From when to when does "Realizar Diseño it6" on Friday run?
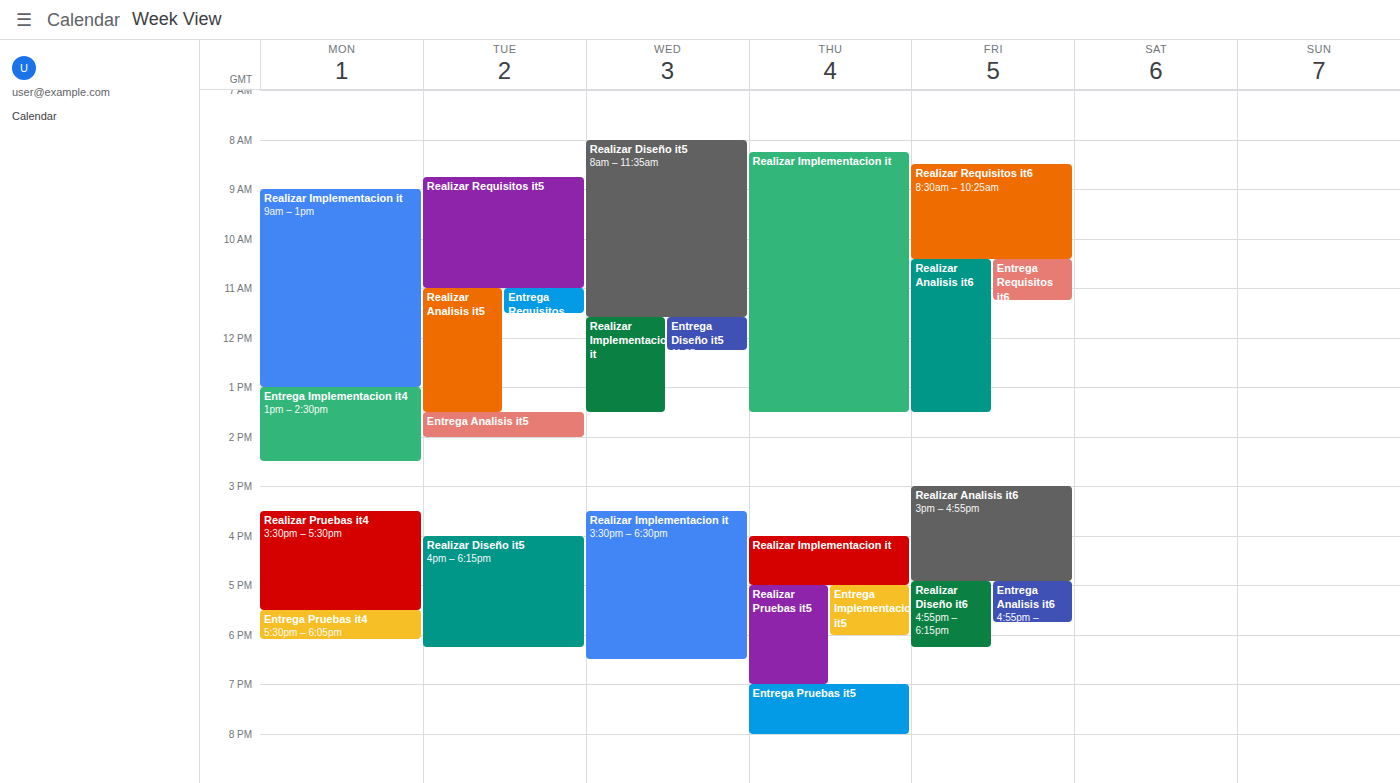
4:55 PM to 6:15 PM